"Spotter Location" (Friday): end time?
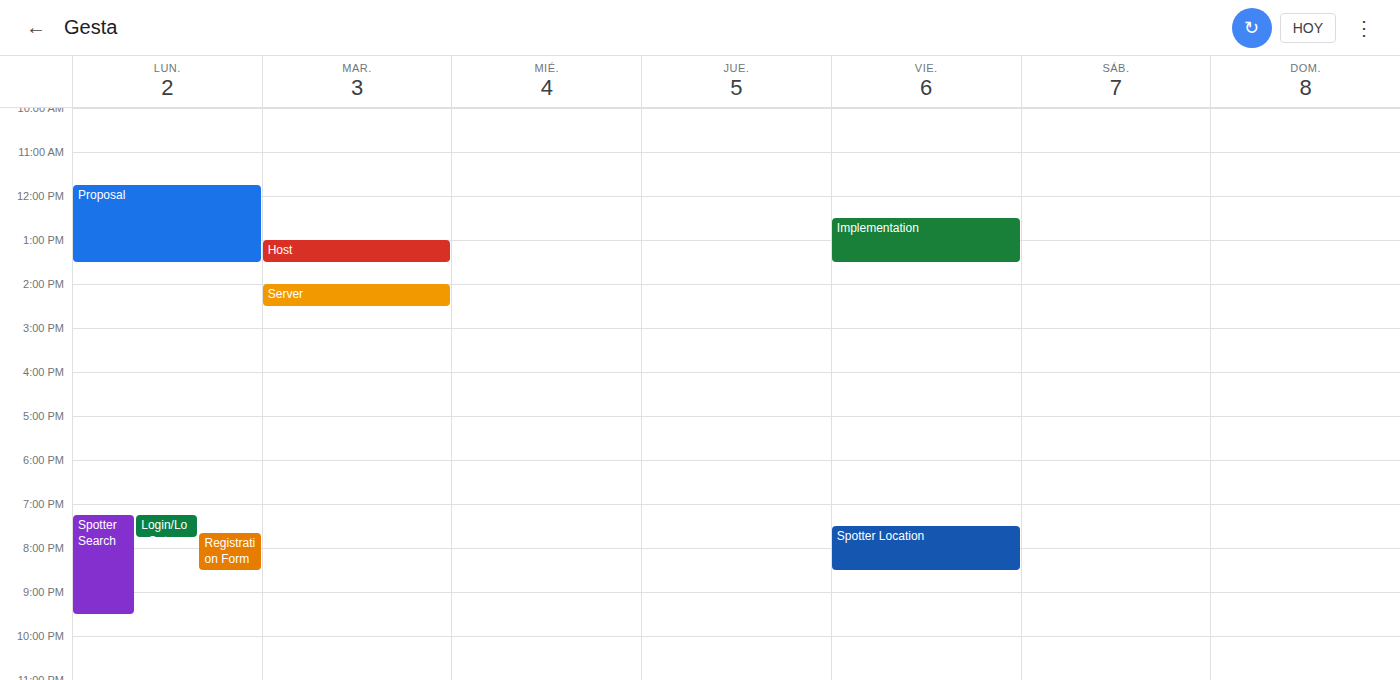
8:30 PM